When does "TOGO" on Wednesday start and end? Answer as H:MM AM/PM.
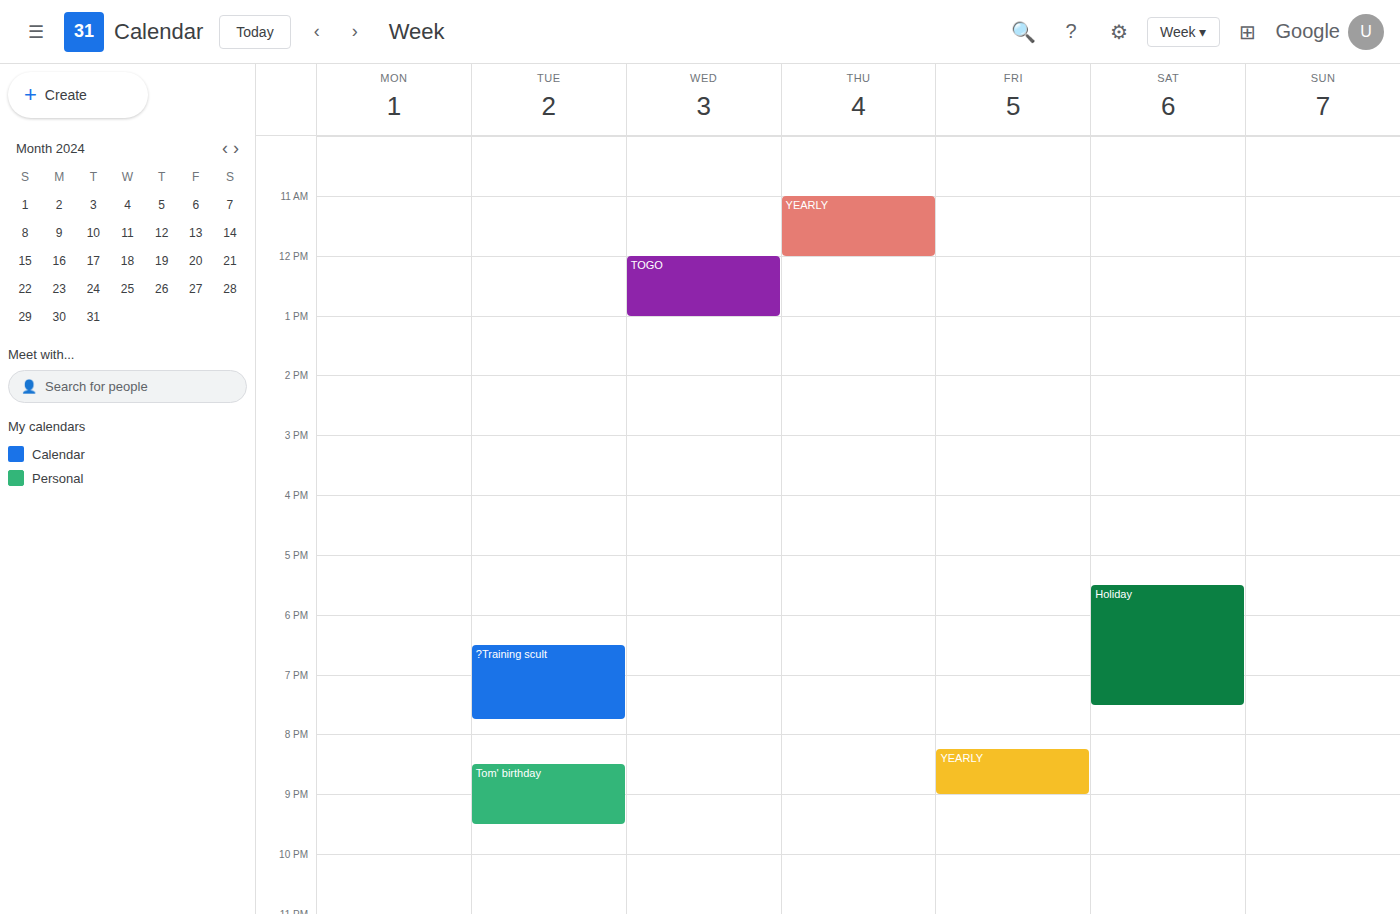
12:00 PM to 1:00 PM